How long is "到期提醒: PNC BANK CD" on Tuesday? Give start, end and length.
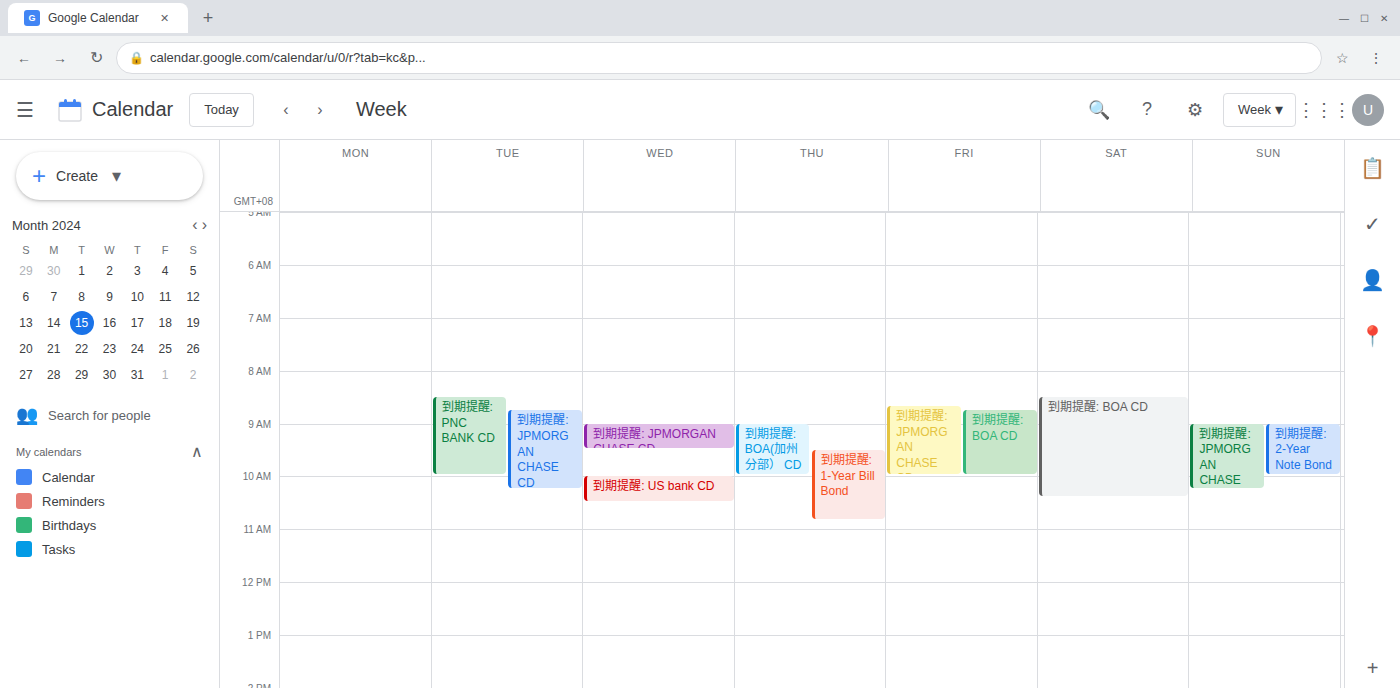
8:30 AM to 10:00 AM, 1 hour 30 minutes